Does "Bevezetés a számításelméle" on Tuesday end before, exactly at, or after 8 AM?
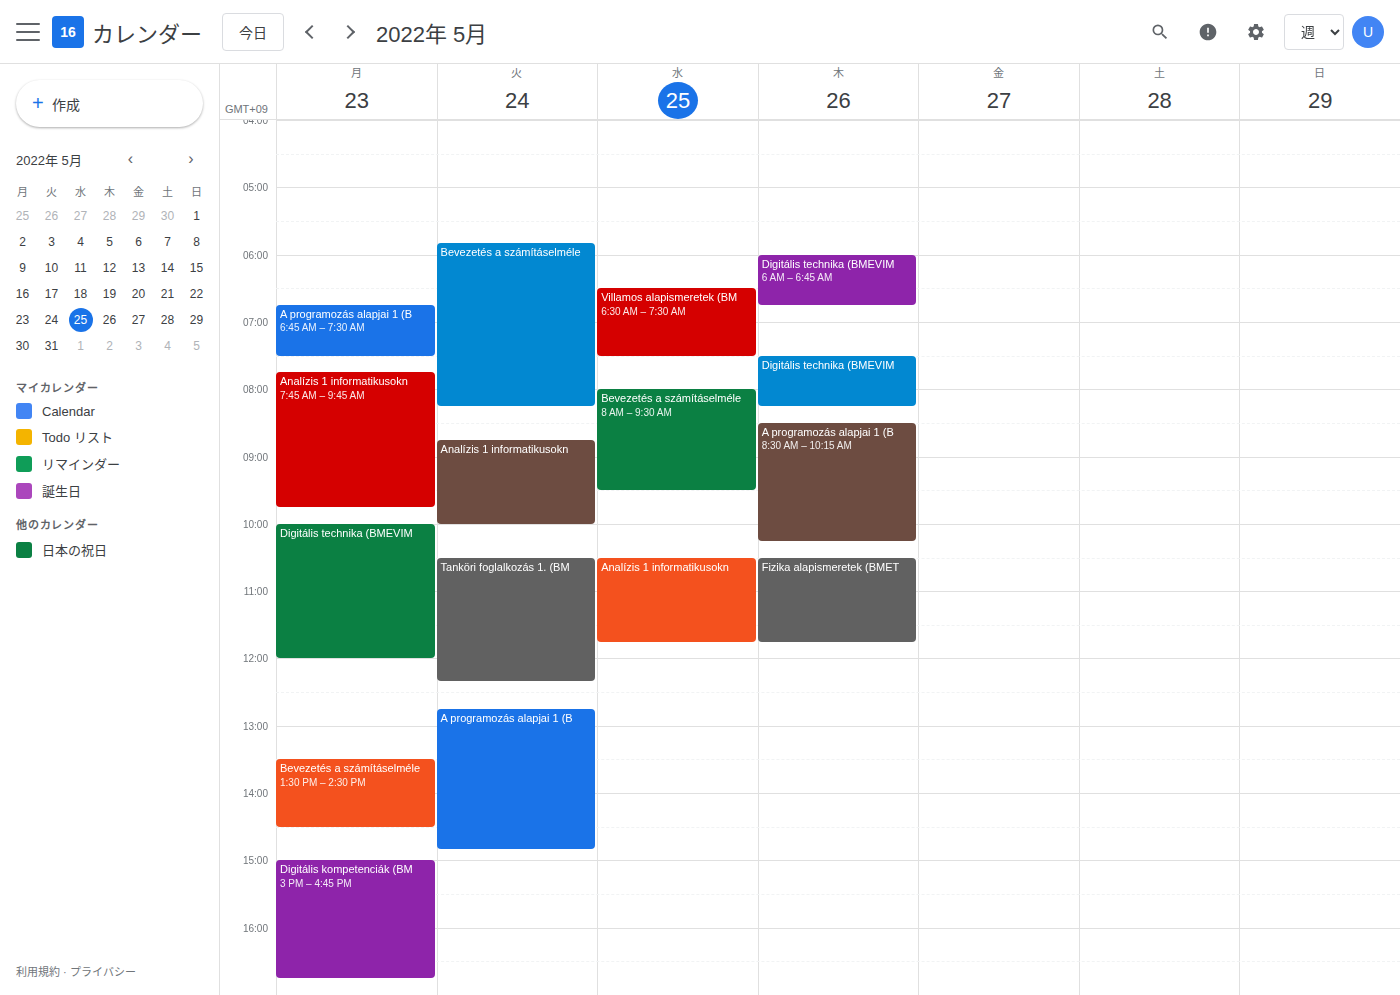
8:15 AM -- after 8 AM, 15 minutes below the 8 AM line.